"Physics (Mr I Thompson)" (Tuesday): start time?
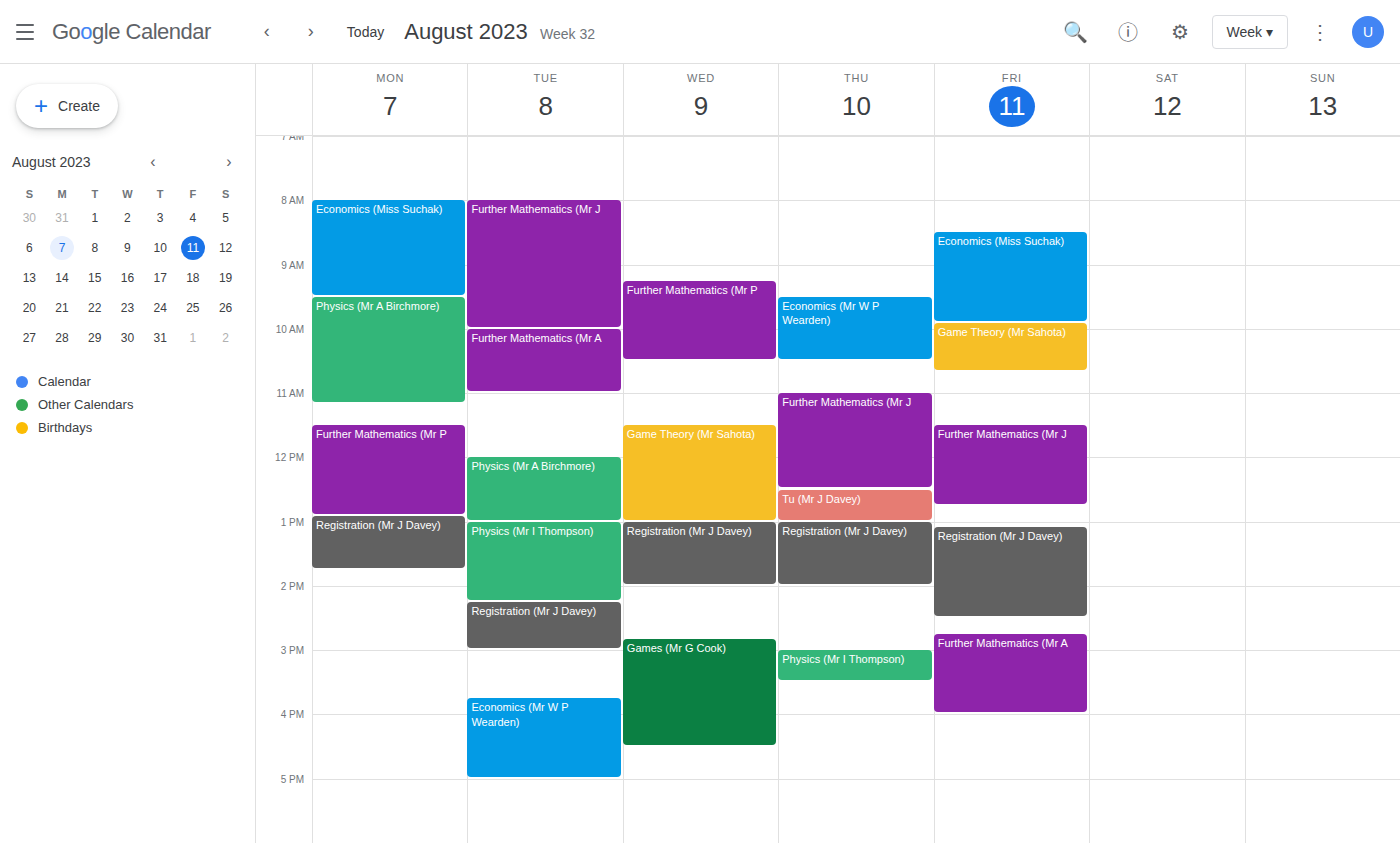
1:00 PM